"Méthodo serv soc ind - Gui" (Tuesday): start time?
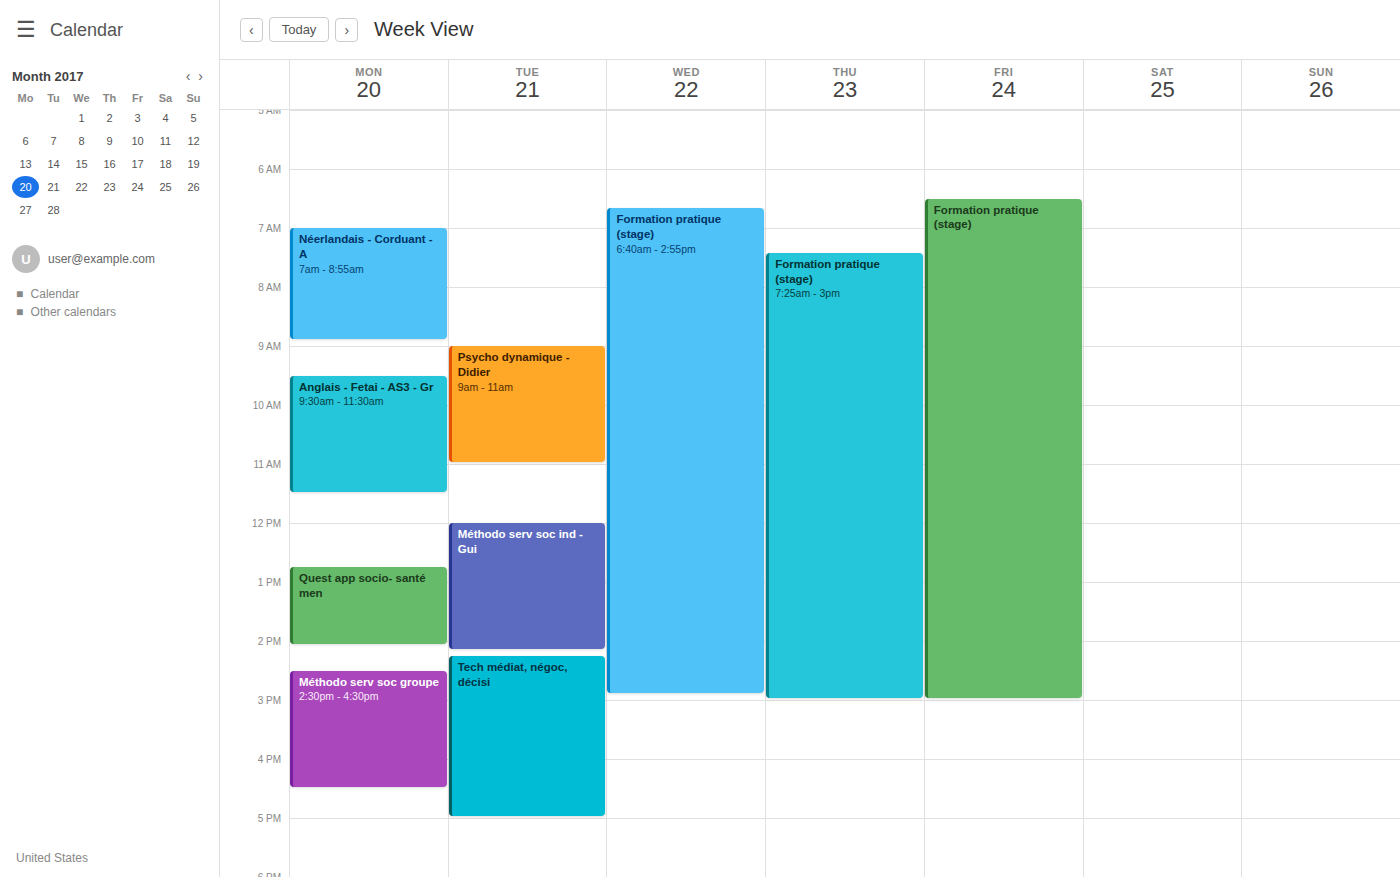
12:00 PM